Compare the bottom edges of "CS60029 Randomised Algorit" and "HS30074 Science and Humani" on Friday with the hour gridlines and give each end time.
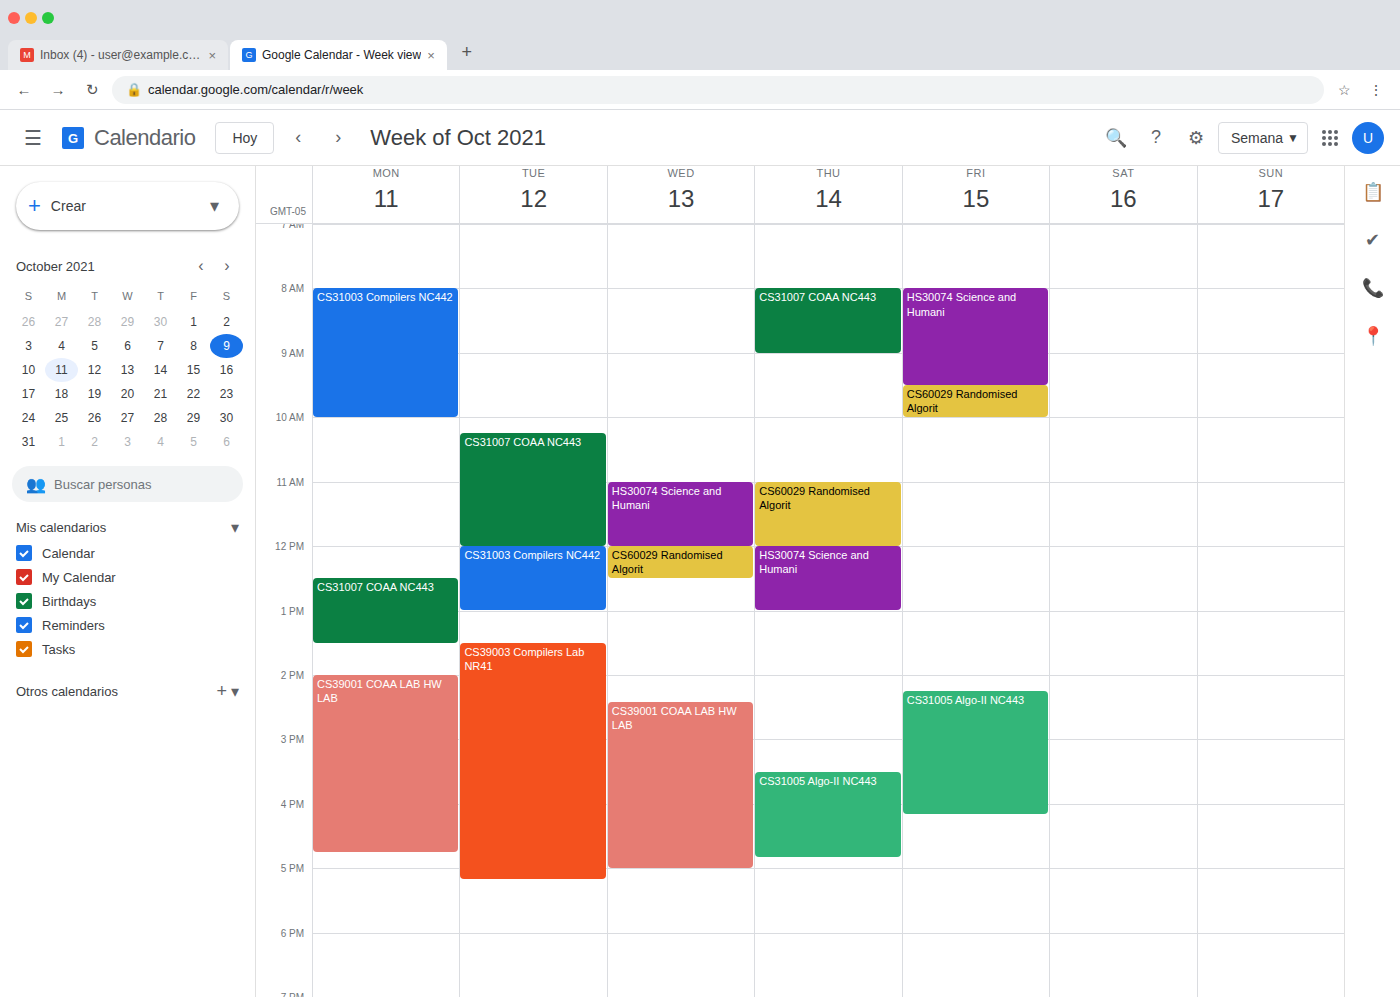
"CS60029 Randomised Algorit": 10:00 AM, exactly on the 10 AM line. "HS30074 Science and Humani": 9:30 AM, halfway between the 9 AM and 10 AM lines.